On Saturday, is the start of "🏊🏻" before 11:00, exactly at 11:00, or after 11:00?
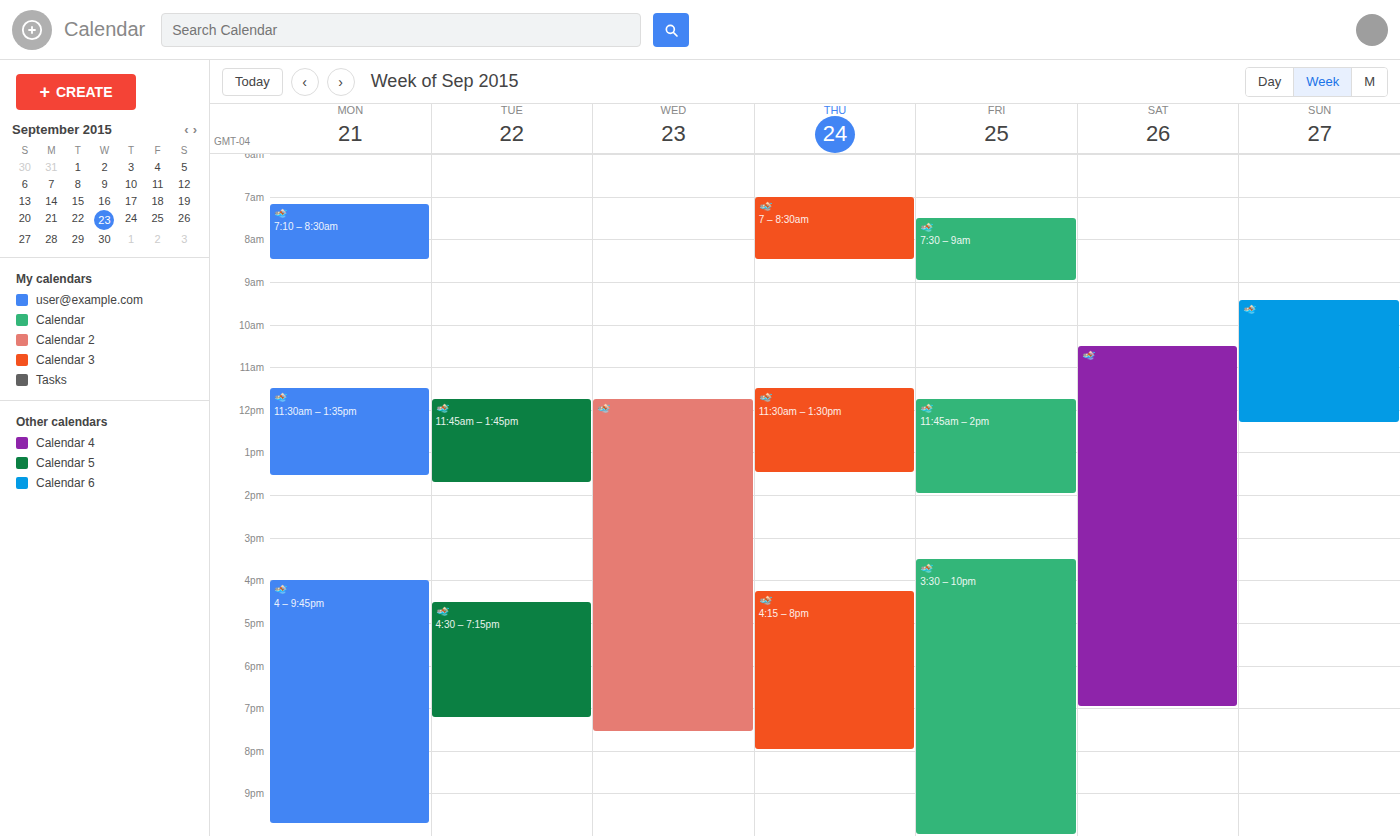
10:30 -- before 11:00, 30 minutes above the 11:00 line.